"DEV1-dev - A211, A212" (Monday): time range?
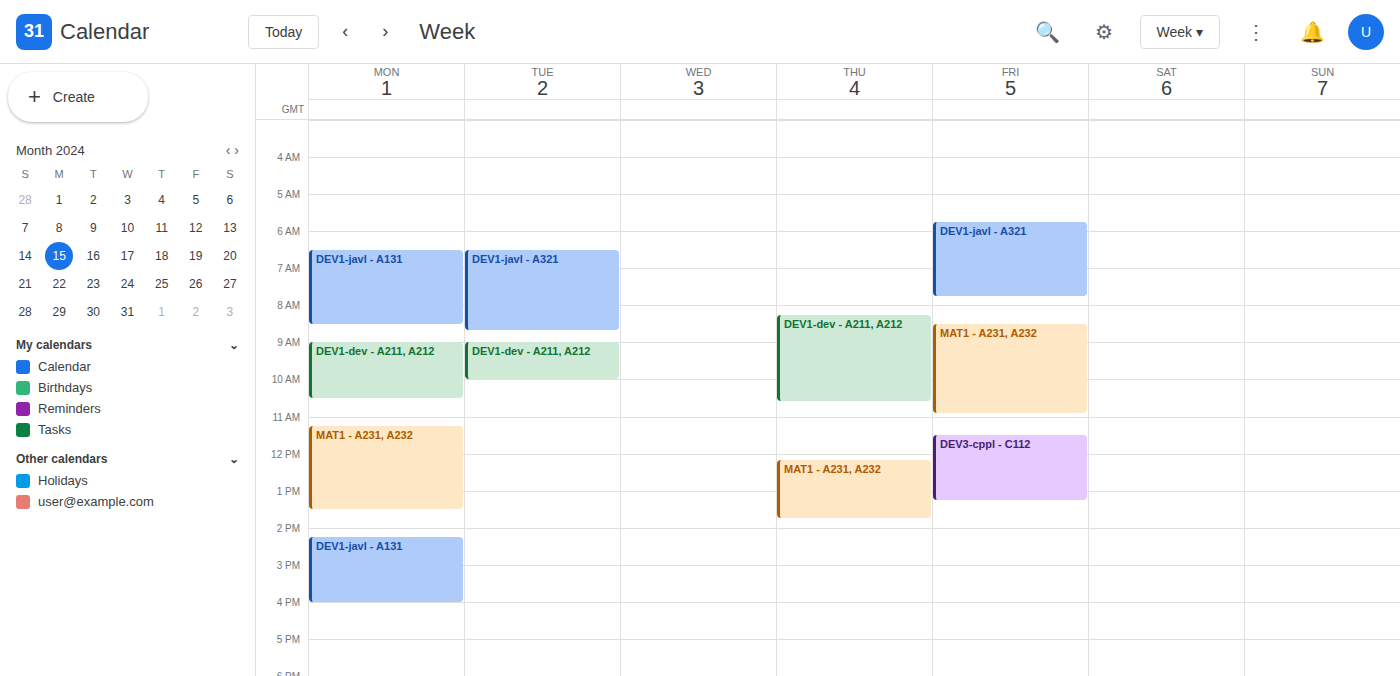
9:00 AM to 10:30 AM